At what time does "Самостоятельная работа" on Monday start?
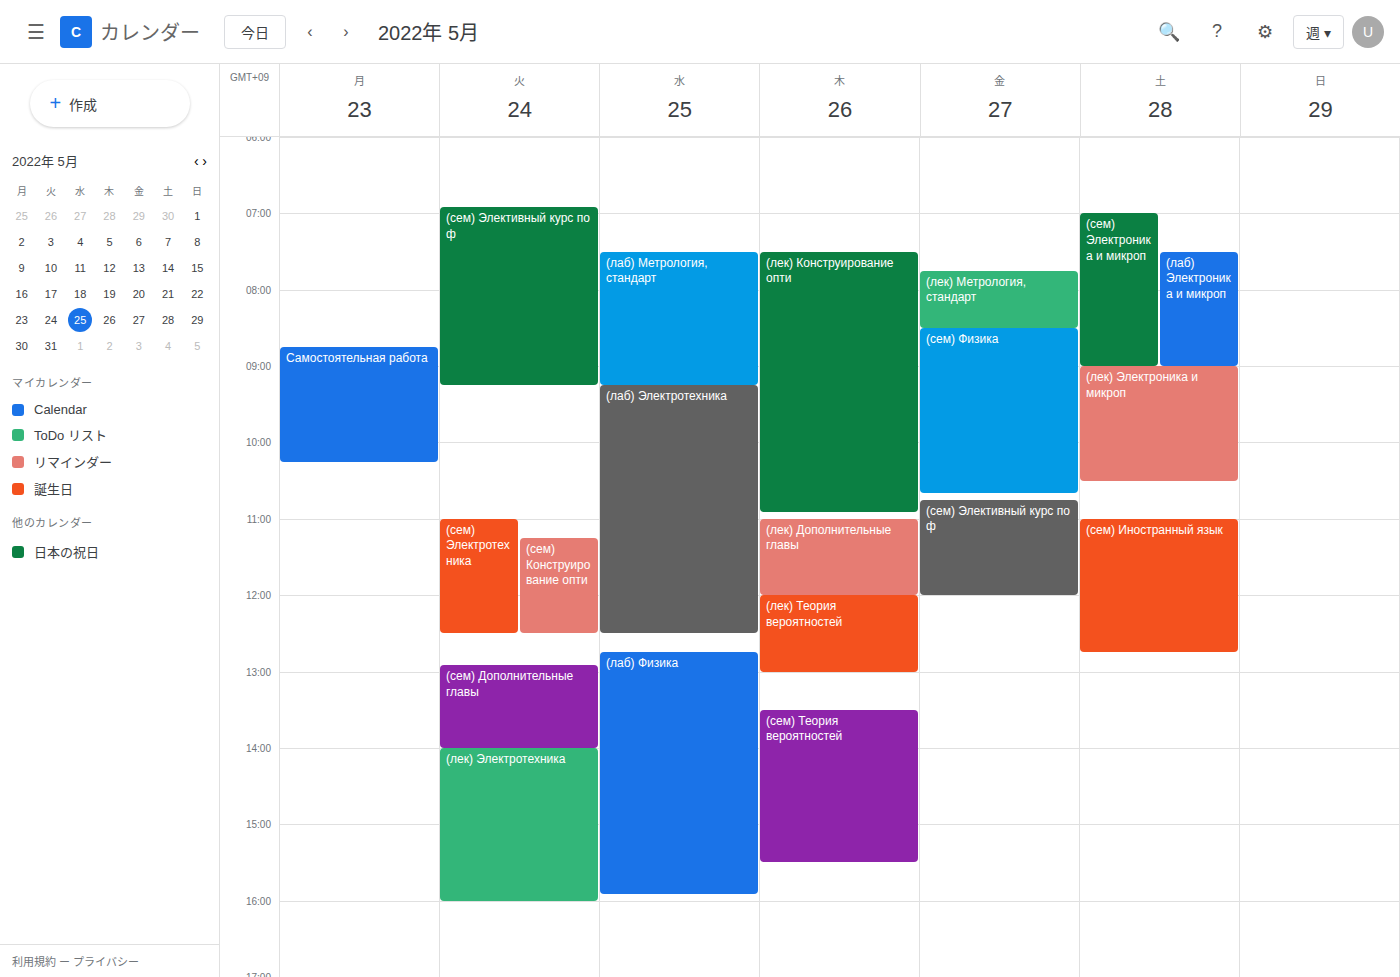
8:45 AM